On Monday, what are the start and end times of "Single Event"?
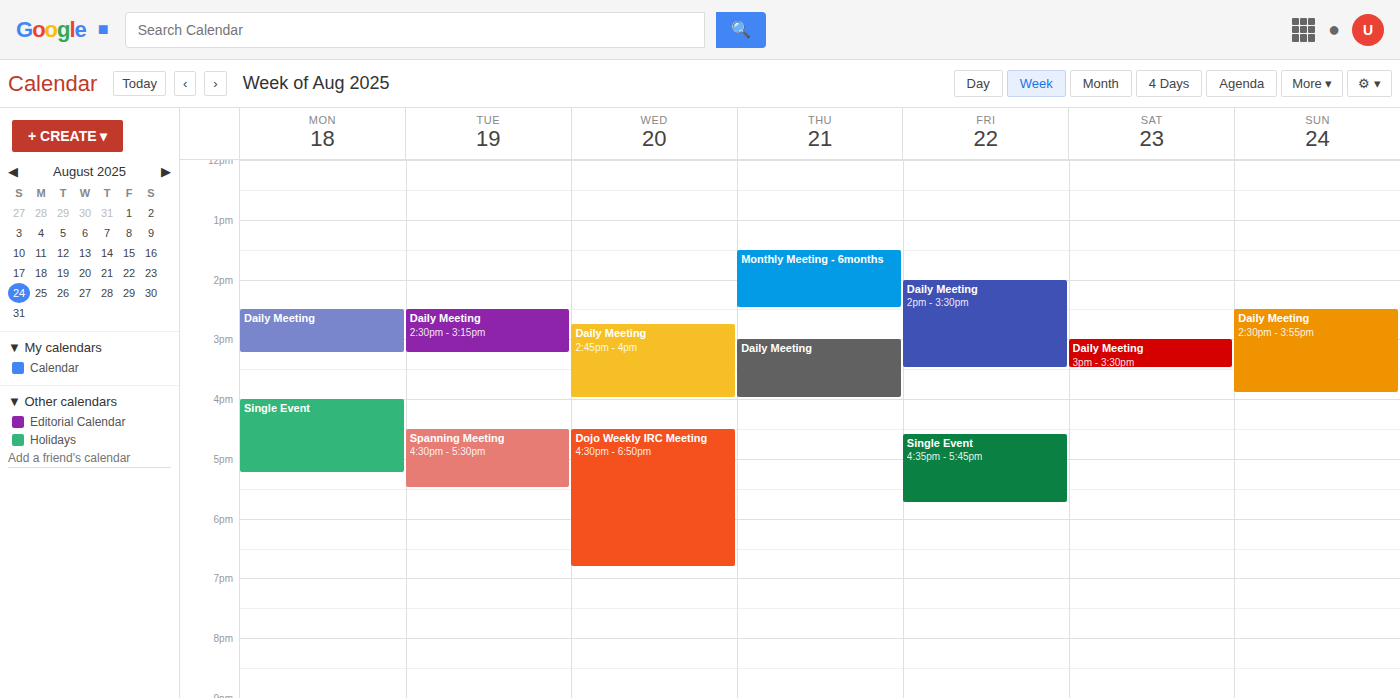
4:00 PM to 5:15 PM